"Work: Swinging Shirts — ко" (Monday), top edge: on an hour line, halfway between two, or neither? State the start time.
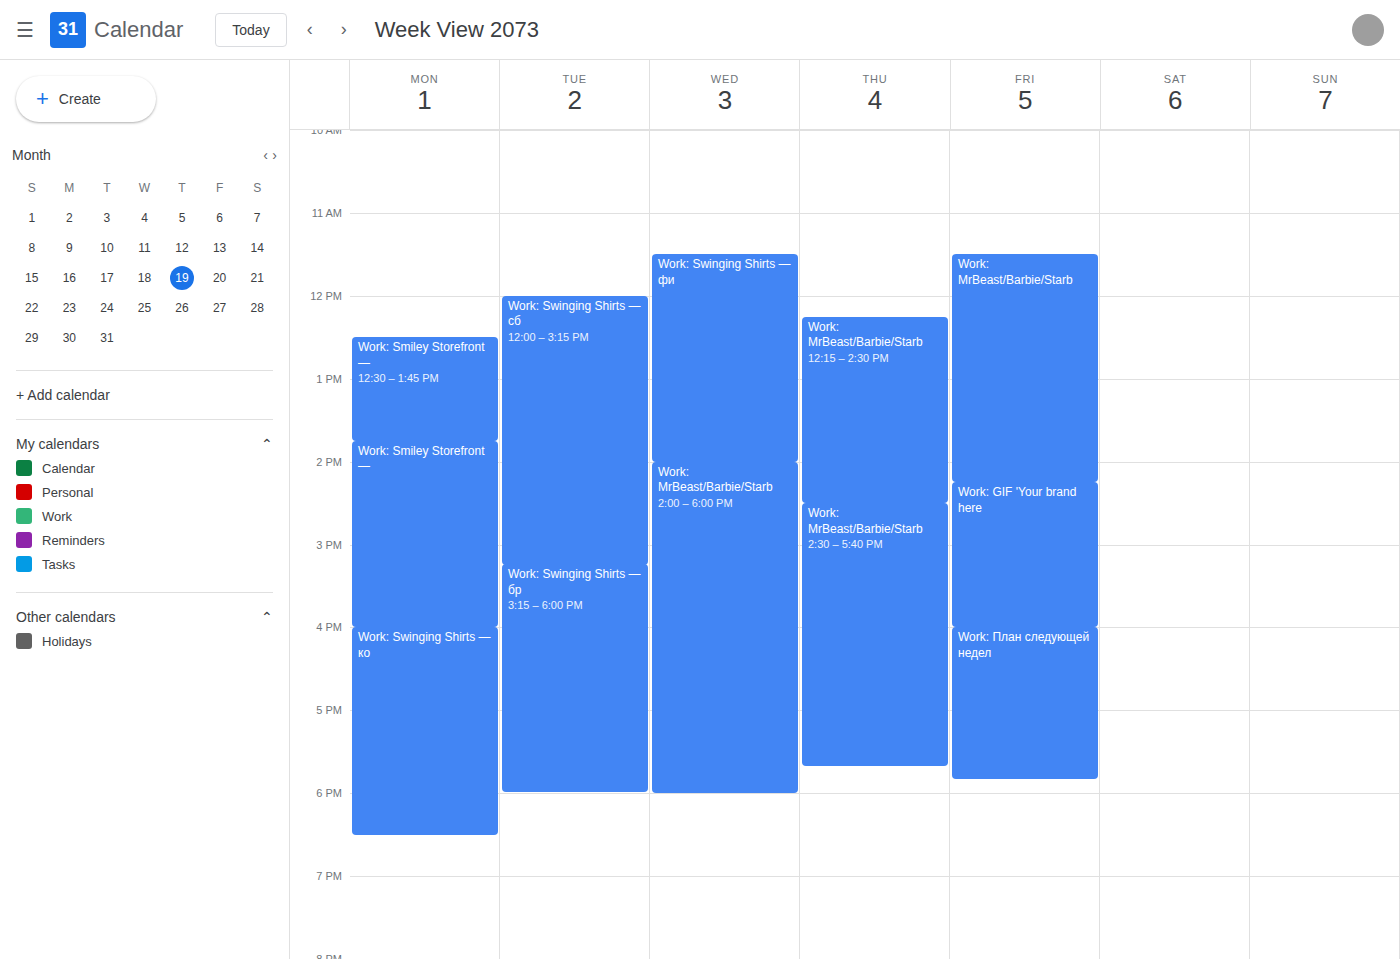
4:00 PM -- exactly on the 4 PM line.